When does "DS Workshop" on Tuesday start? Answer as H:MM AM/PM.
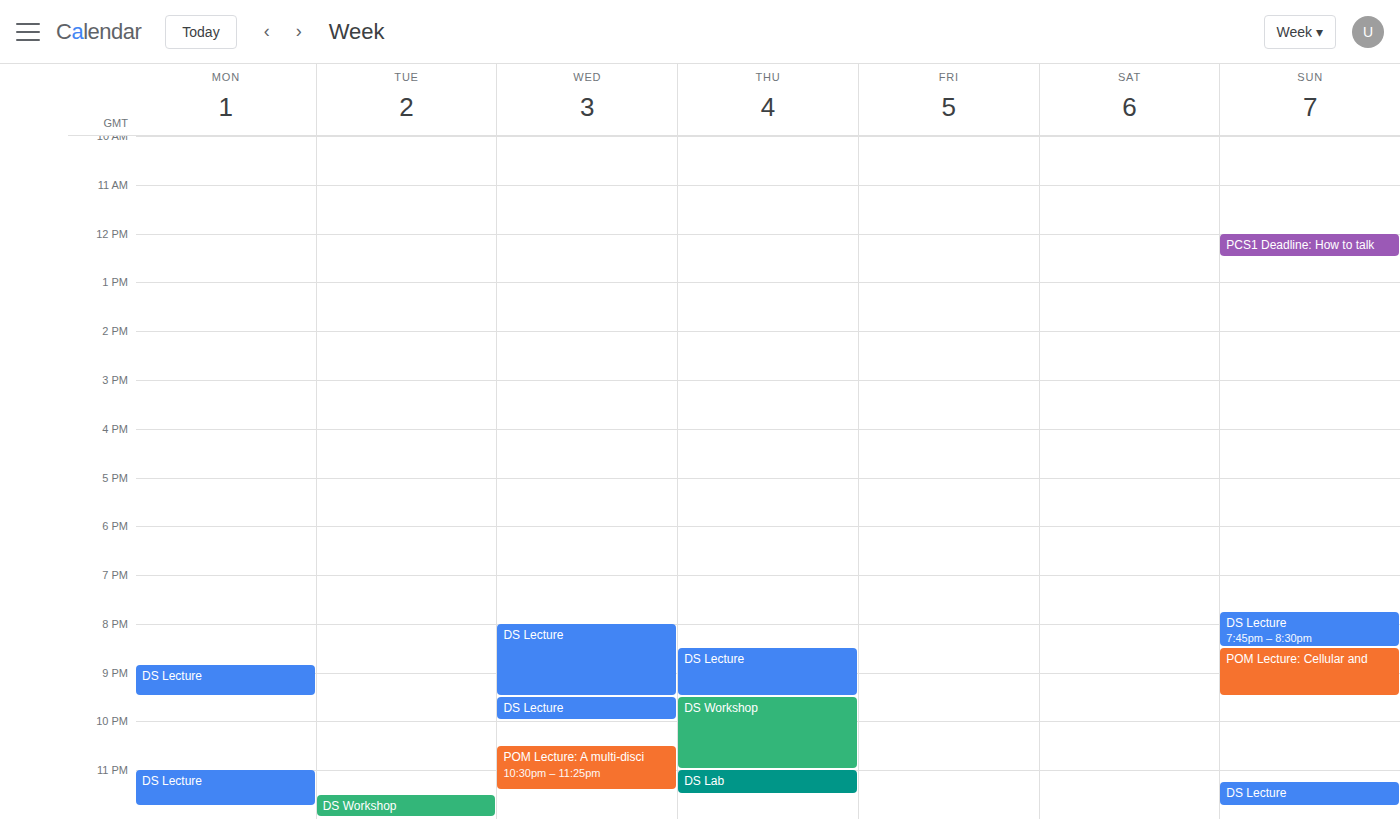
11:30 PM